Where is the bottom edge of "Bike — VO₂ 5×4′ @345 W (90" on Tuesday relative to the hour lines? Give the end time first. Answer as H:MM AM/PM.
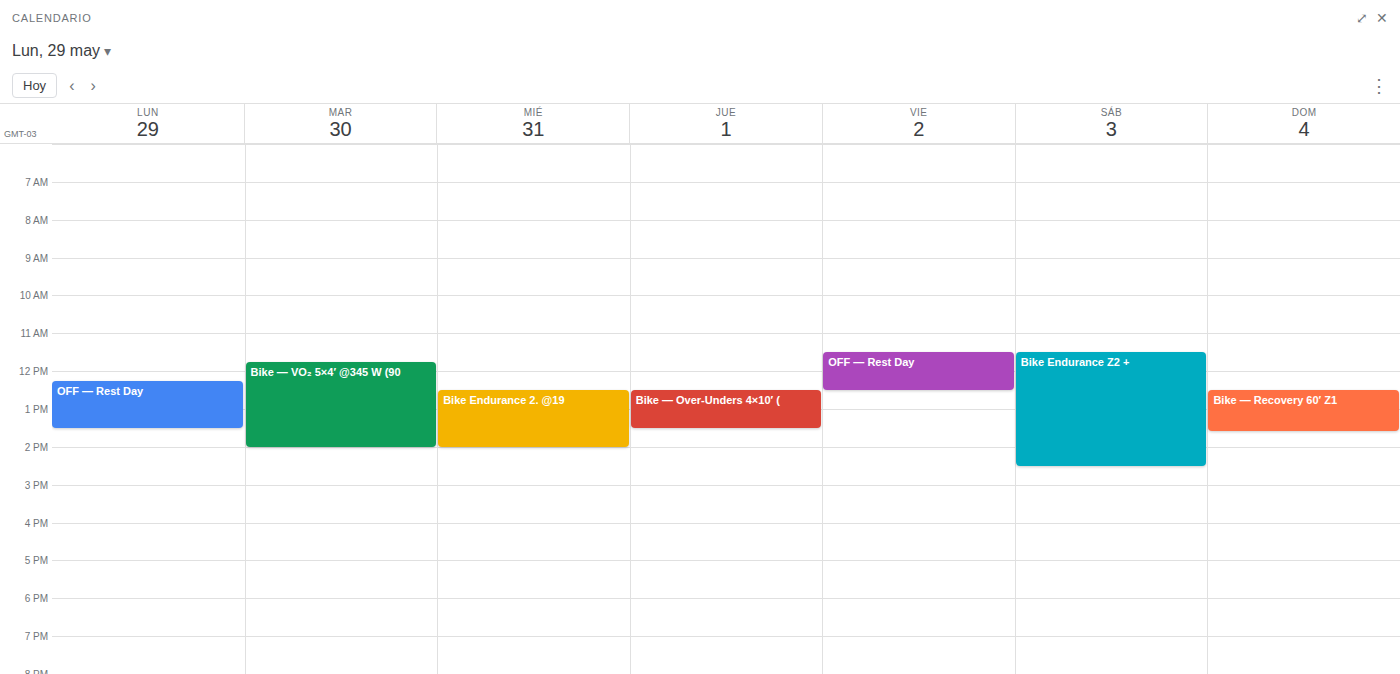
2:00 PM -- exactly on the 2 PM line.